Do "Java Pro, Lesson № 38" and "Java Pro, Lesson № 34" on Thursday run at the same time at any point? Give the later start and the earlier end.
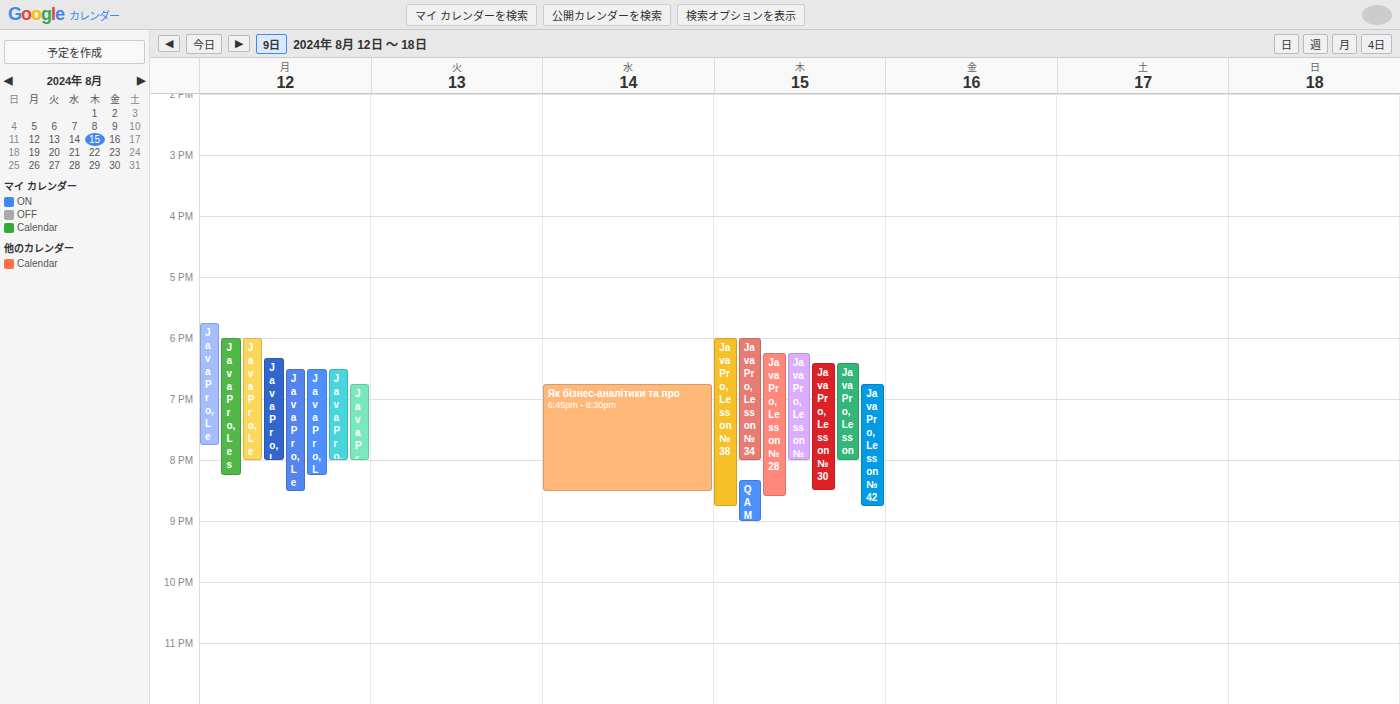
"Java Pro, Lesson № 34" runs 6:00 PM to 8:00 PM, inside "Java Pro, Lesson № 38" -- they overlap.